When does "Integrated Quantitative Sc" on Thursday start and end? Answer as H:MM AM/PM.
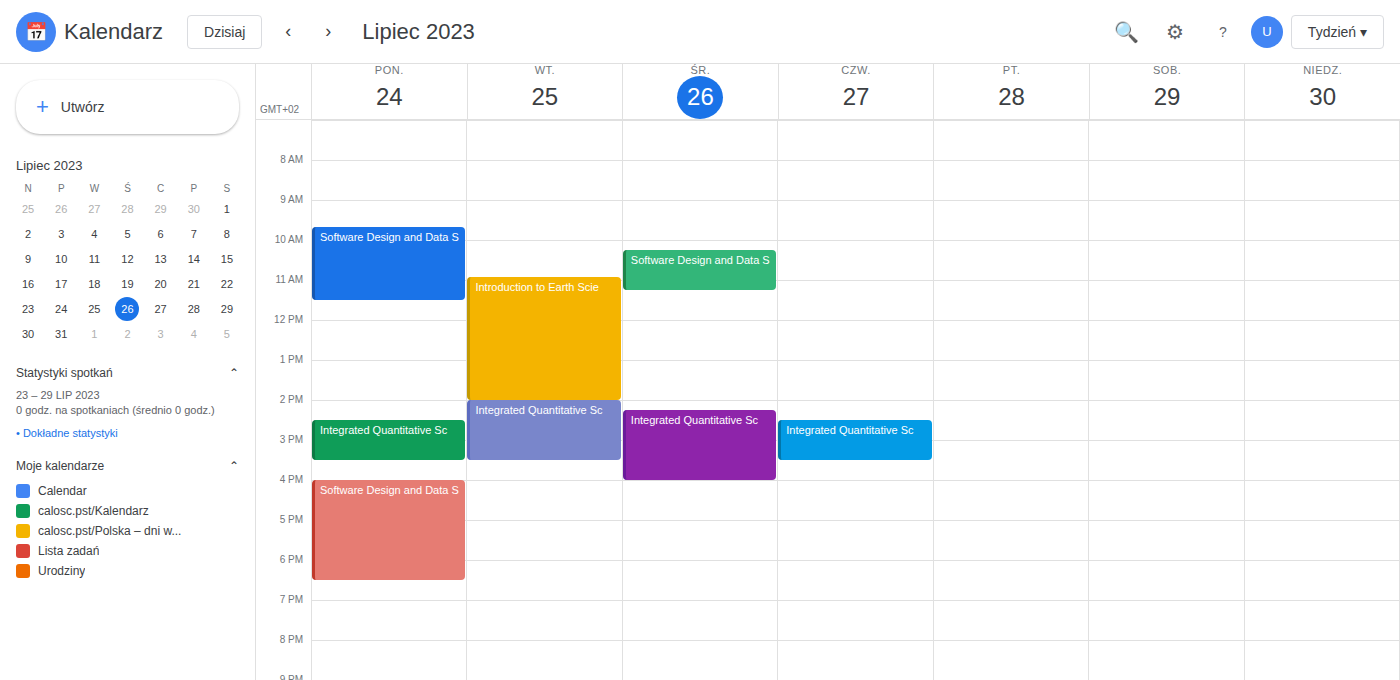
2:30 PM to 3:30 PM